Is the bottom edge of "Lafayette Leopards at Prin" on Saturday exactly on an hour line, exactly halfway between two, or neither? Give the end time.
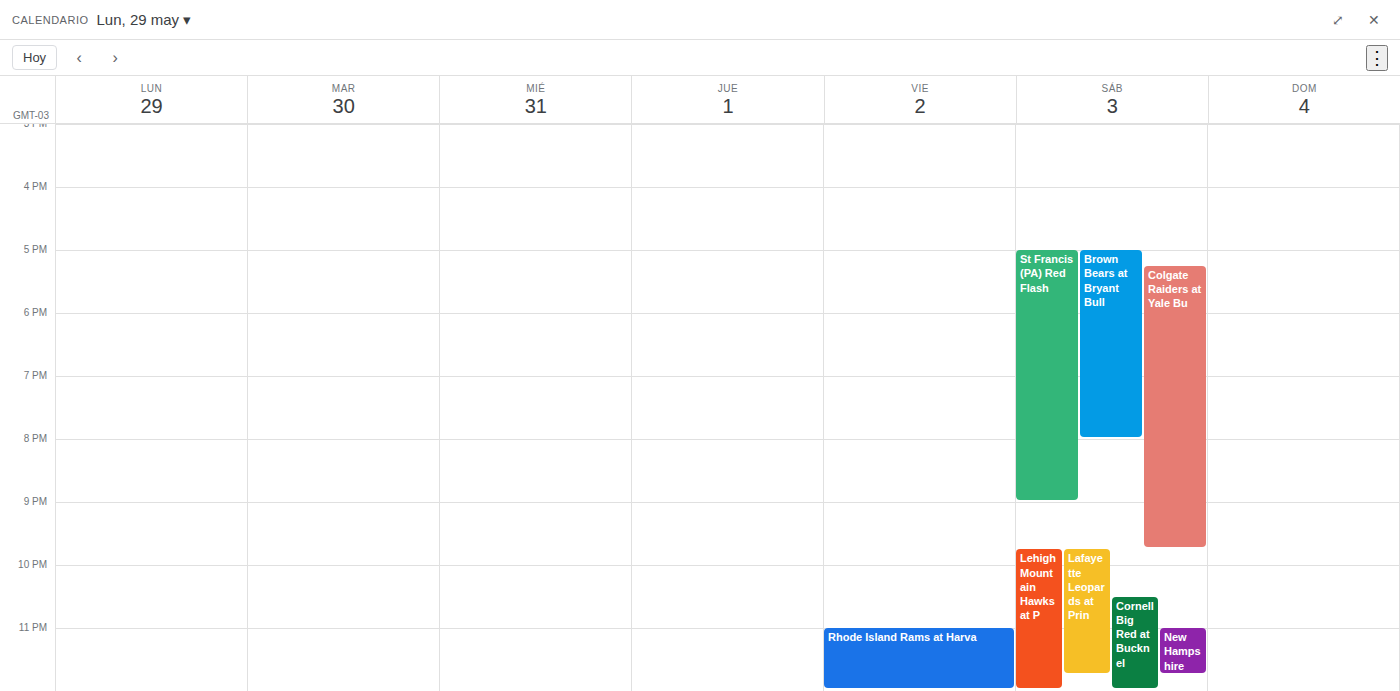
11:45 PM -- neither: three quarters of the way from the 11 PM line to the 12 AM line.